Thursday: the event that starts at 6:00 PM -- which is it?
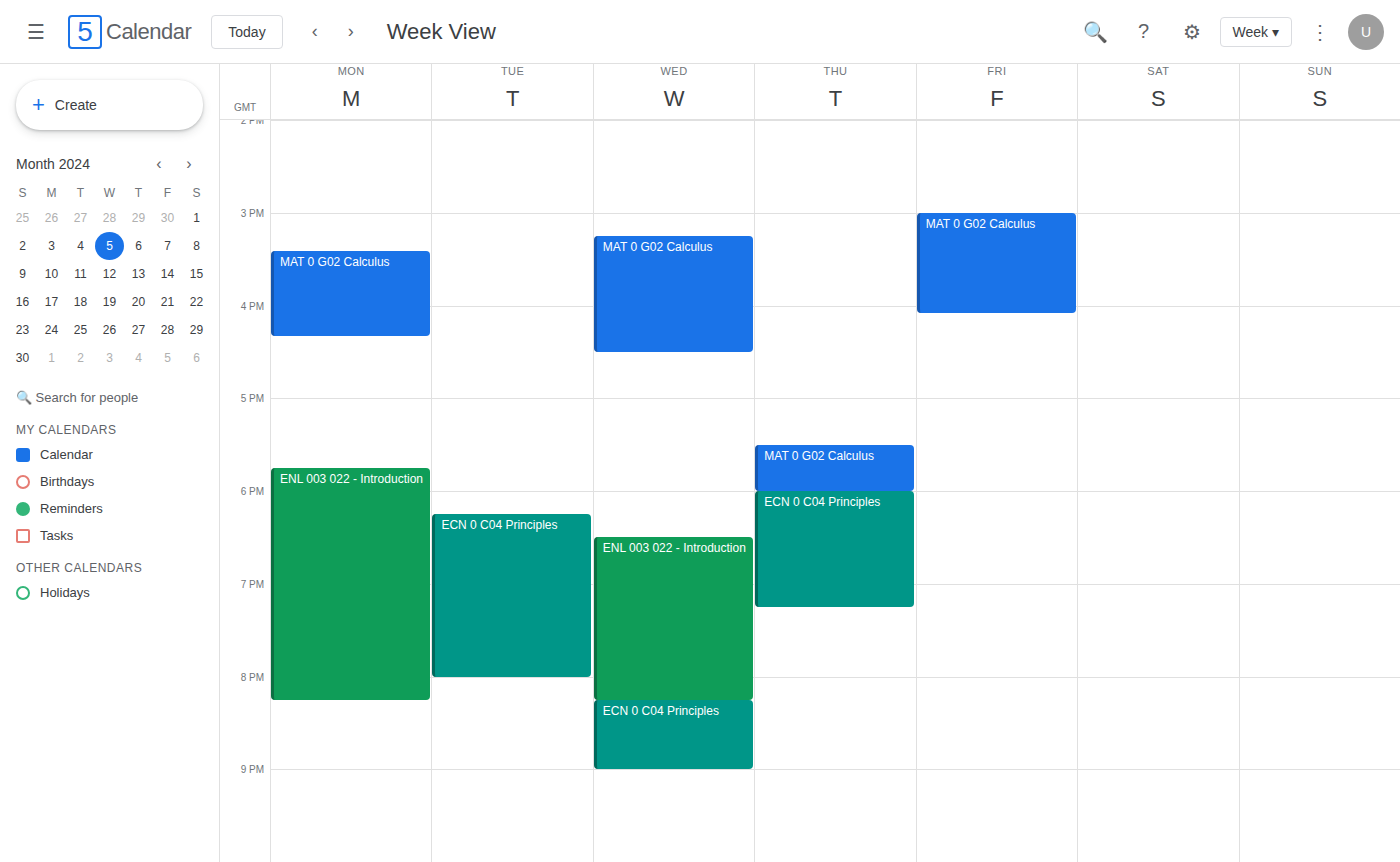
"ECN 0 C04 Principles"